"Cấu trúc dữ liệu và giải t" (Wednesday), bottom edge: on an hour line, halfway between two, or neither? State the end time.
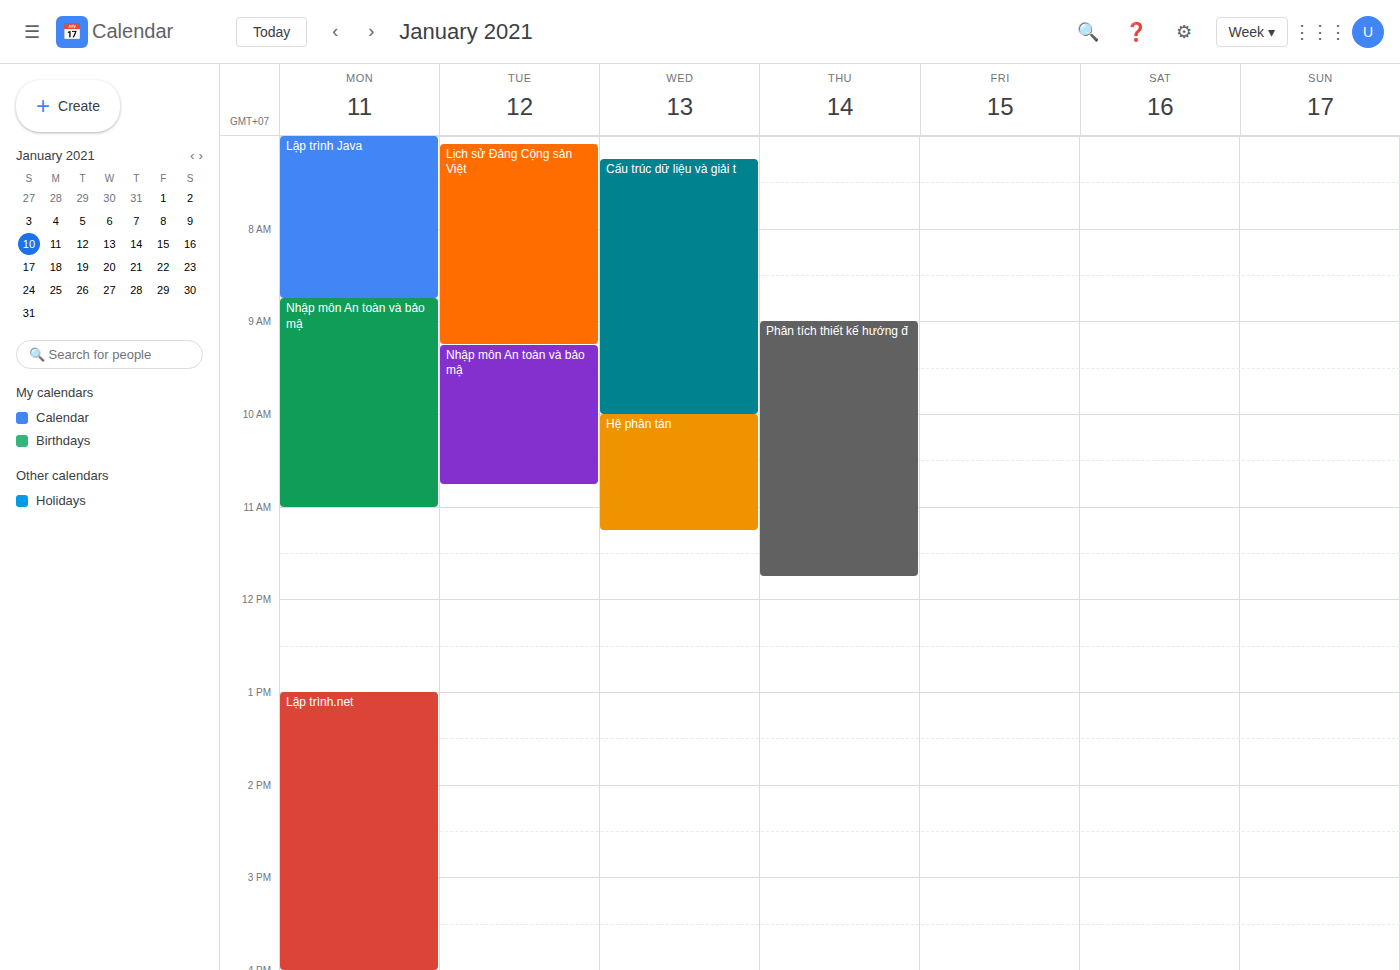
10:00 AM -- exactly on the 10 AM line.